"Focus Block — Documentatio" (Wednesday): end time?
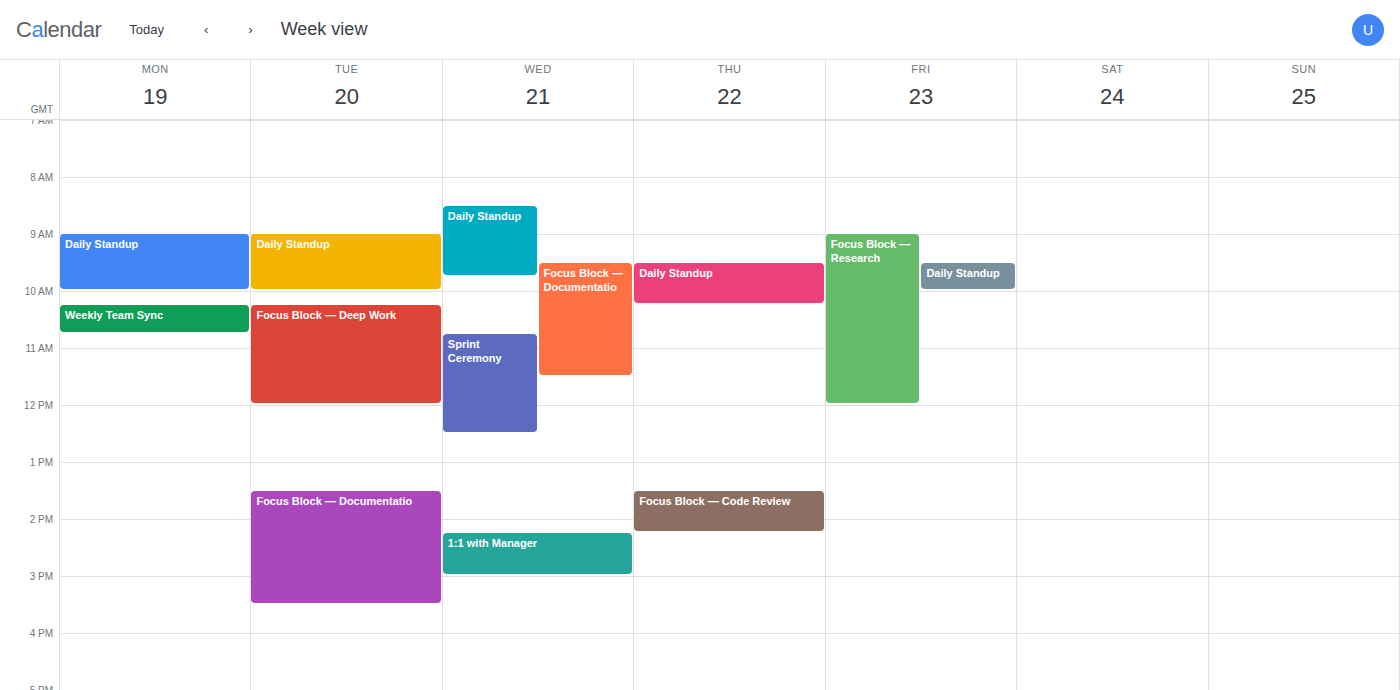
11:30